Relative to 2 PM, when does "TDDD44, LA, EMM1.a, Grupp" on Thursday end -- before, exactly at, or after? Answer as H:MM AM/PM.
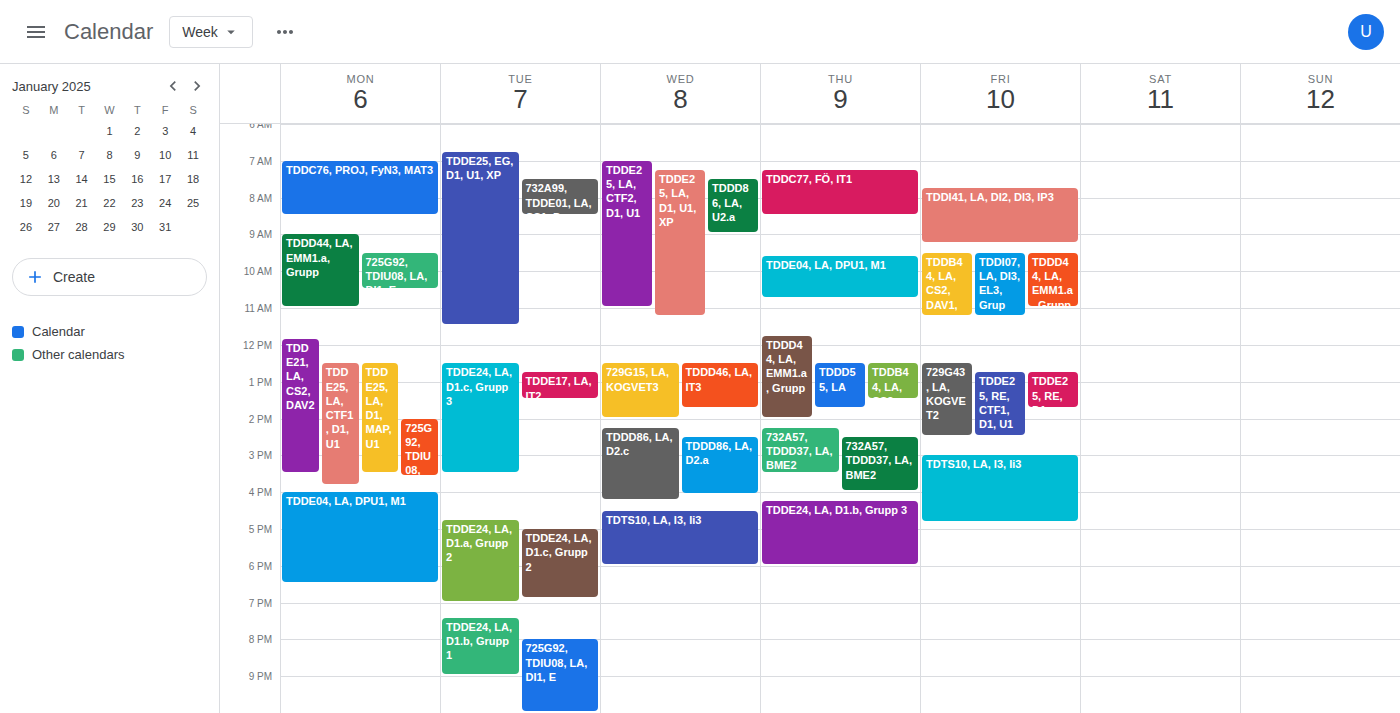
2:00 PM -- exactly at 2 PM, on the 2 PM line.